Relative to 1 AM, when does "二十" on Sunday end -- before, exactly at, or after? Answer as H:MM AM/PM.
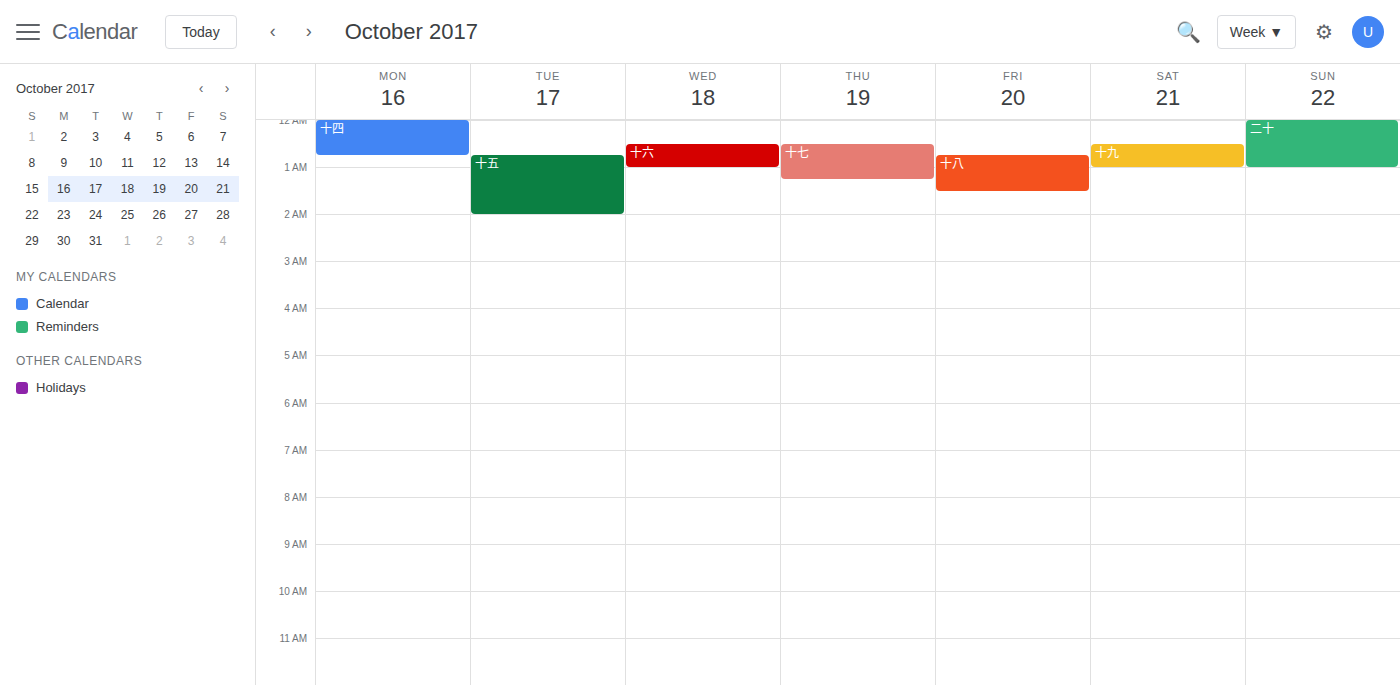
1:00 AM -- exactly at 1 AM, on the 1 AM line.